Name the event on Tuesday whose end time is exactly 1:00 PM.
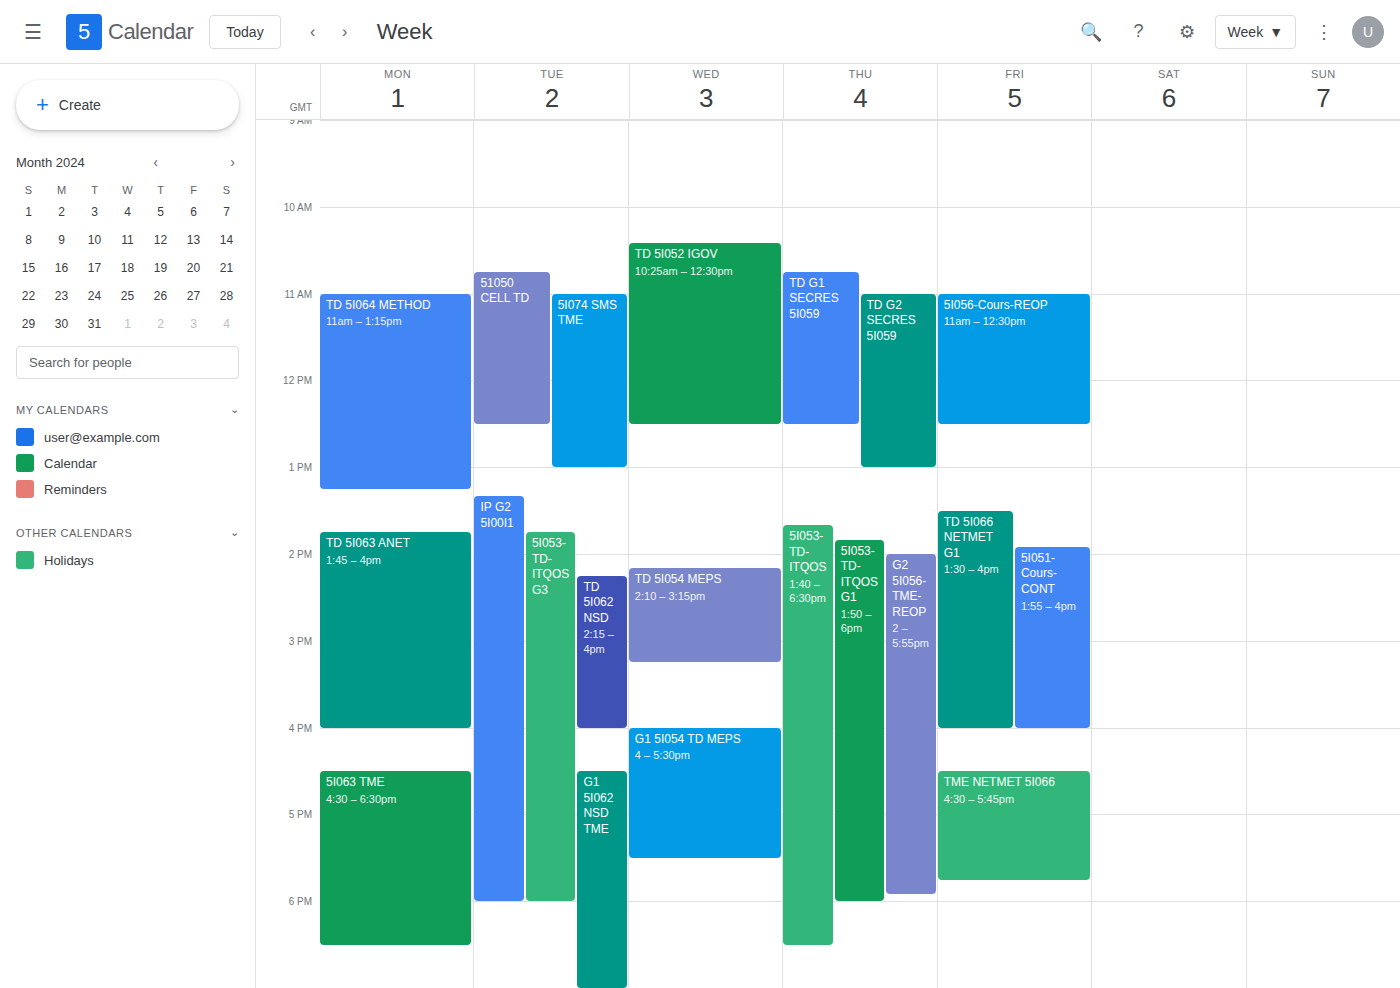
"5I074 SMS TME"